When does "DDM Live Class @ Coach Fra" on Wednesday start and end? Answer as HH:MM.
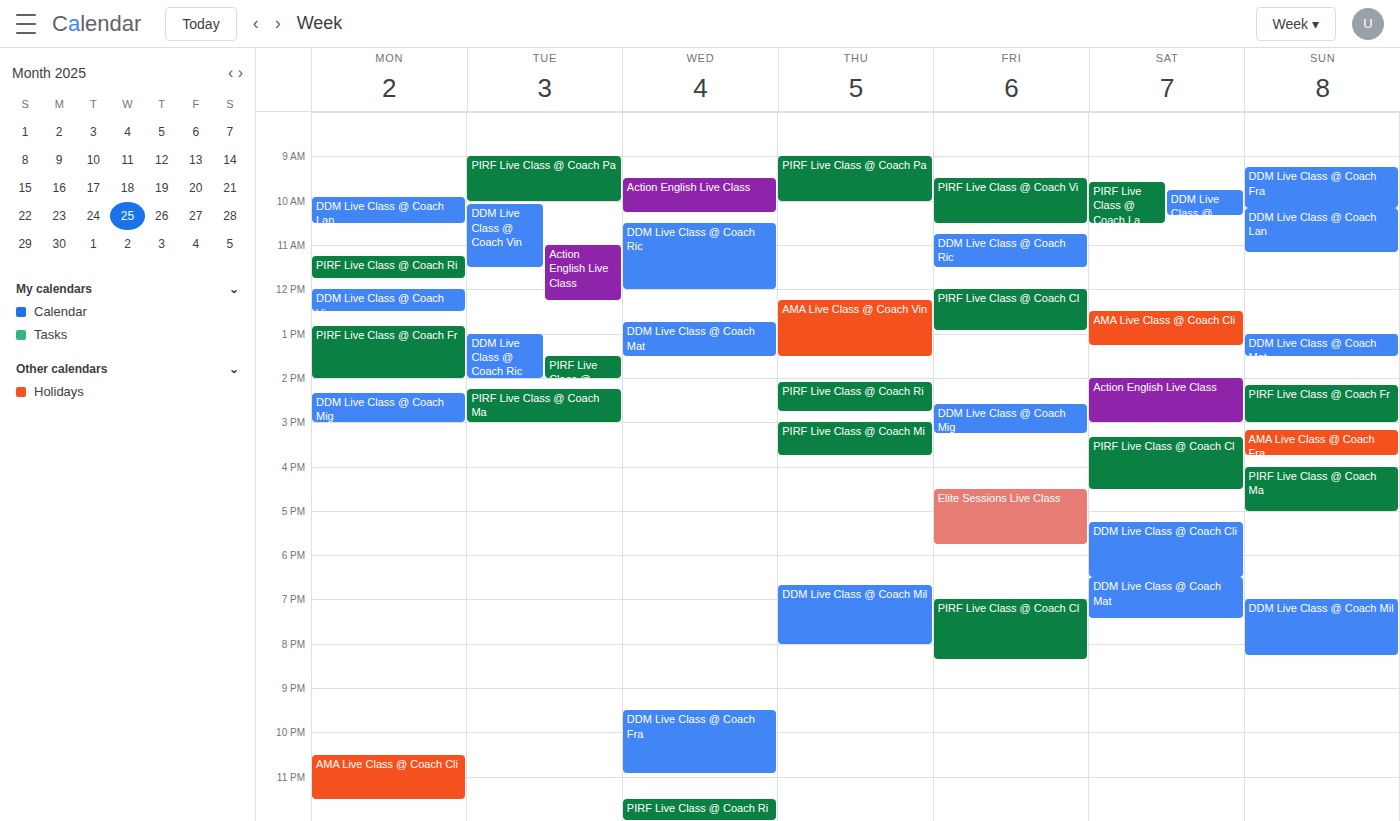
21:30 to 22:55